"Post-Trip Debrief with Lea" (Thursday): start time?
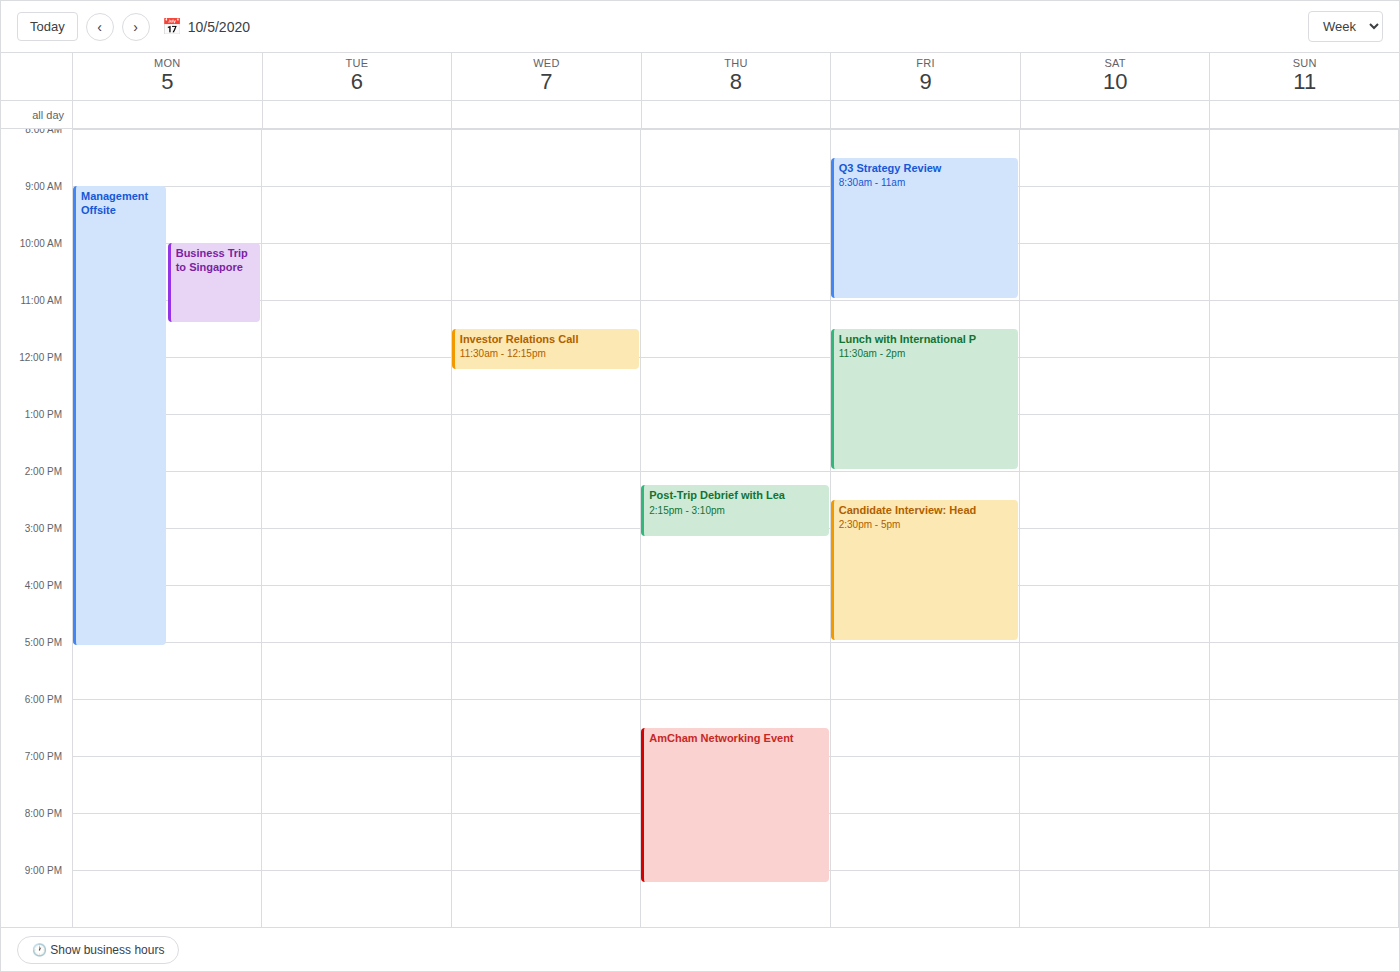
14:15